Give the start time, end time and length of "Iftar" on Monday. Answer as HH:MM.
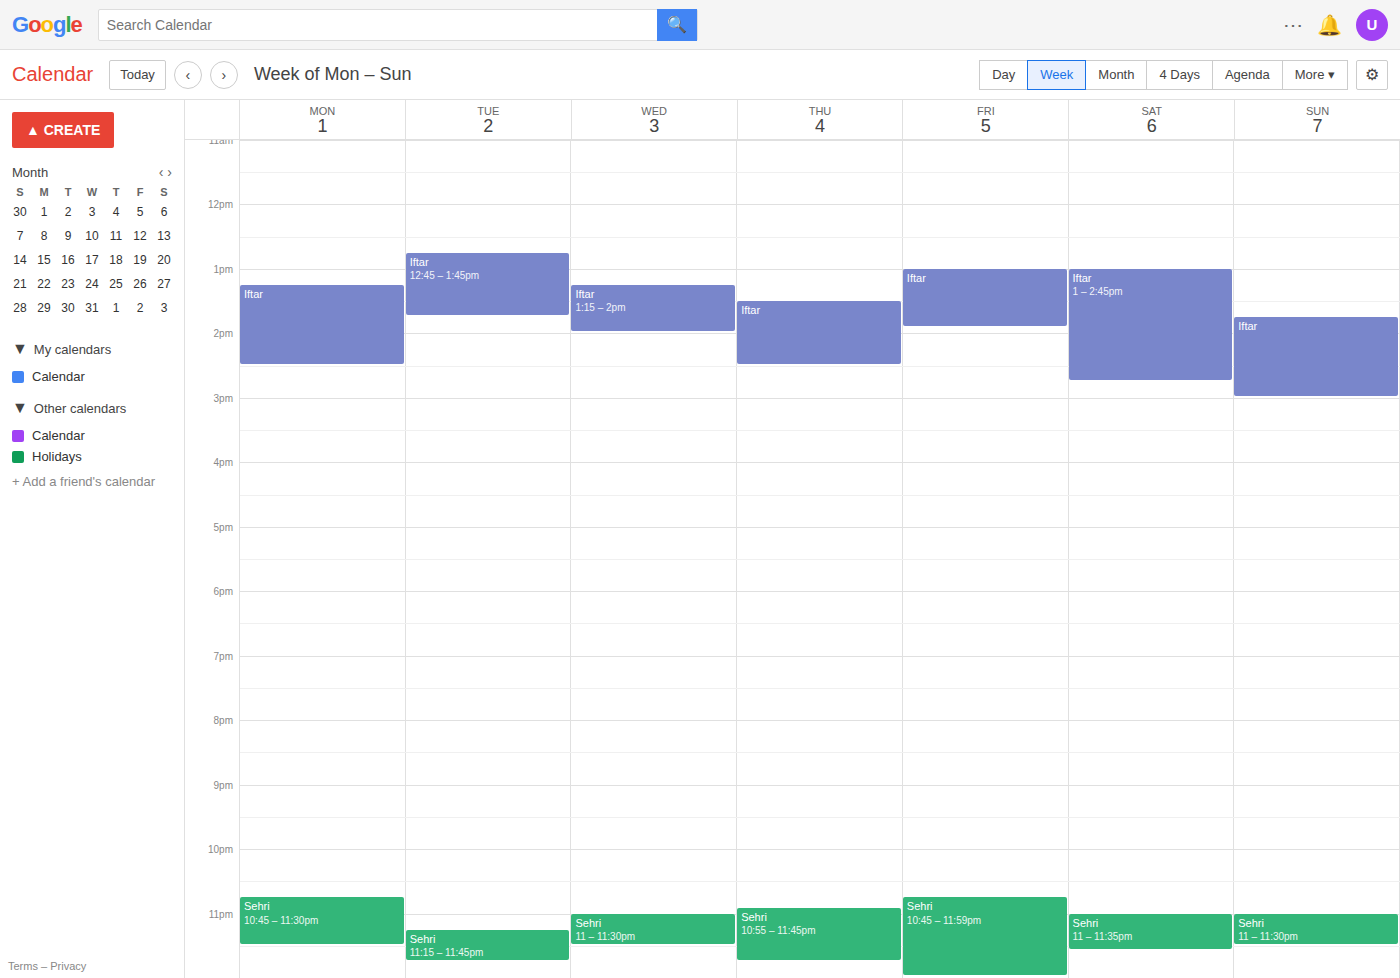
13:15 to 14:30, 1 hour 15 minutes